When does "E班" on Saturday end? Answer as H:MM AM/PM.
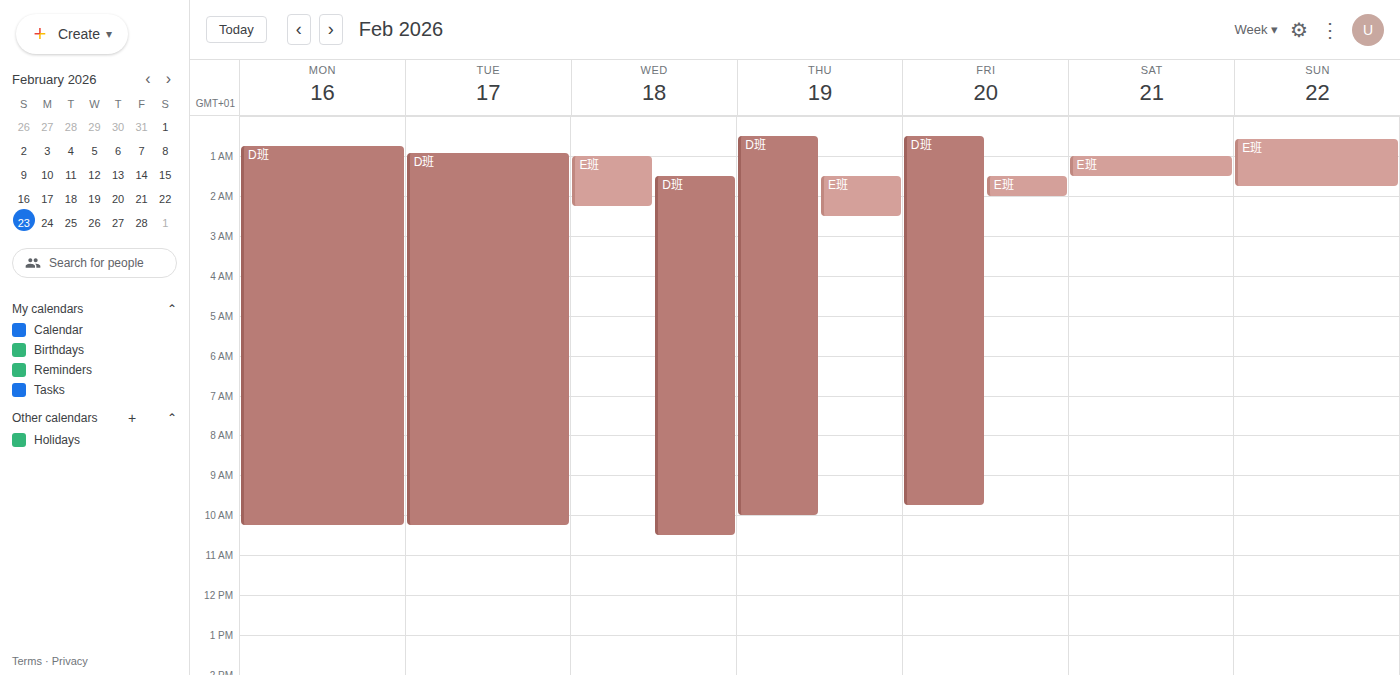
1:30 AM